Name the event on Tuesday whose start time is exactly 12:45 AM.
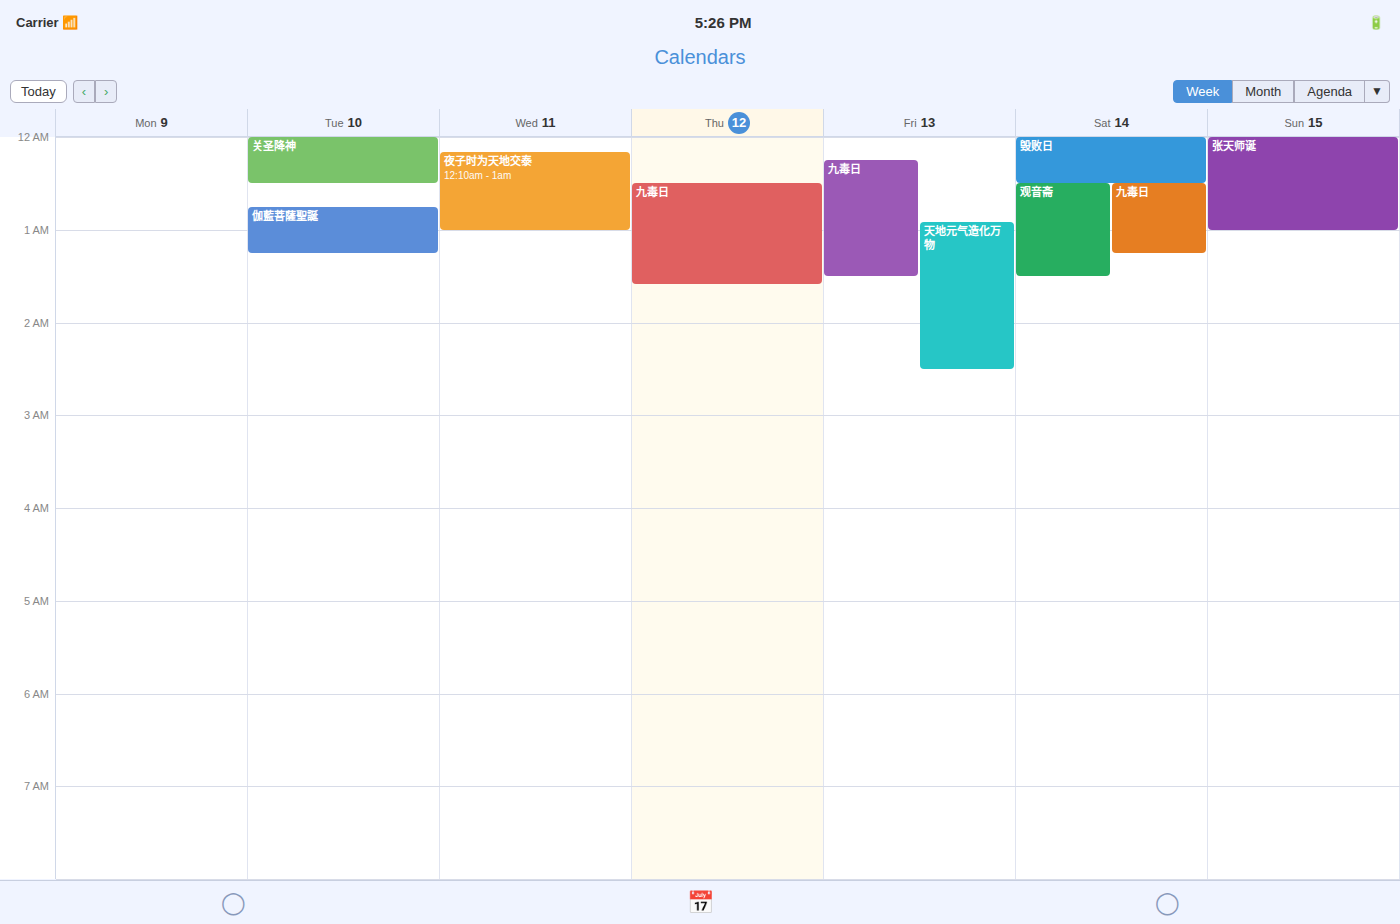
"伽藍菩薩聖誕"